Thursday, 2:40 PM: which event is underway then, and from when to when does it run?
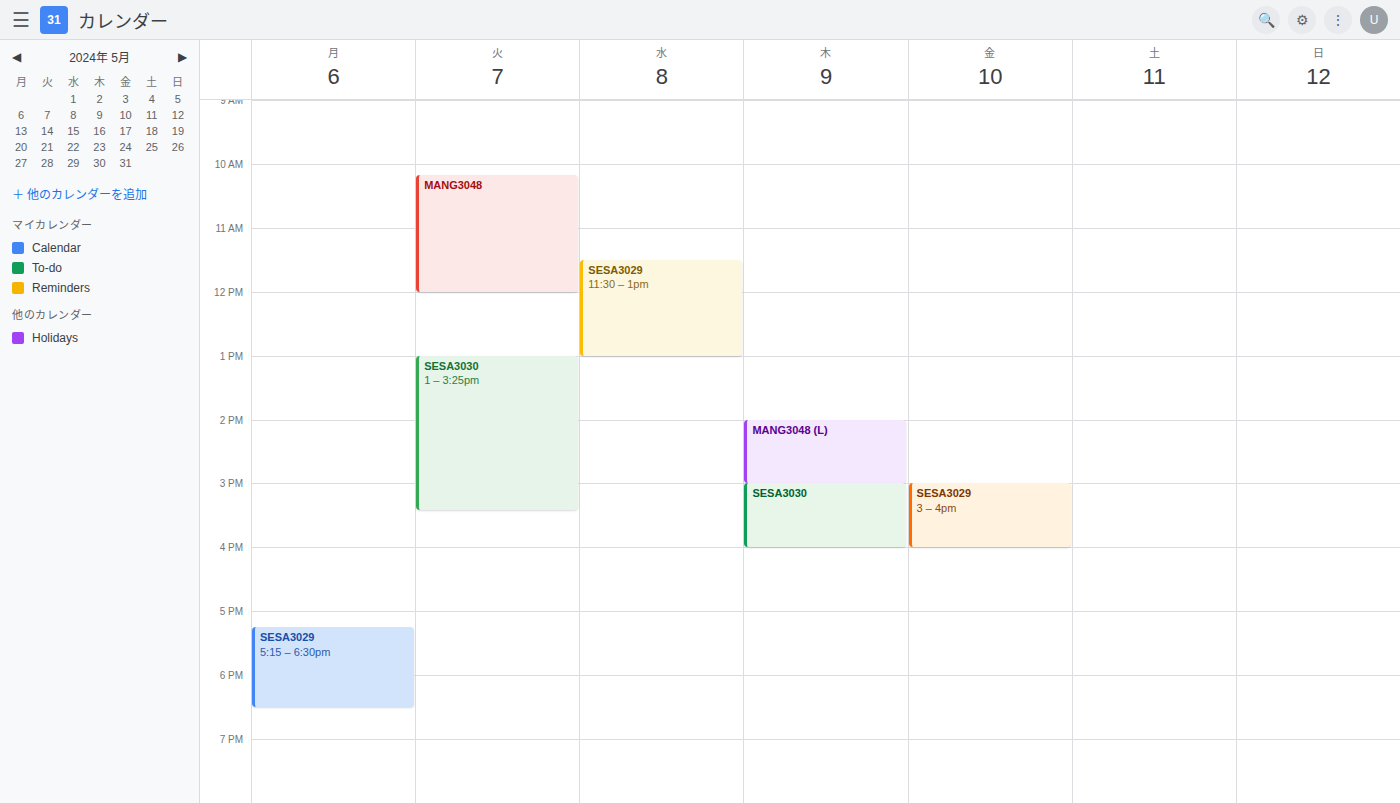
"MANG3048 (L)", 2:00 PM to 3:00 PM